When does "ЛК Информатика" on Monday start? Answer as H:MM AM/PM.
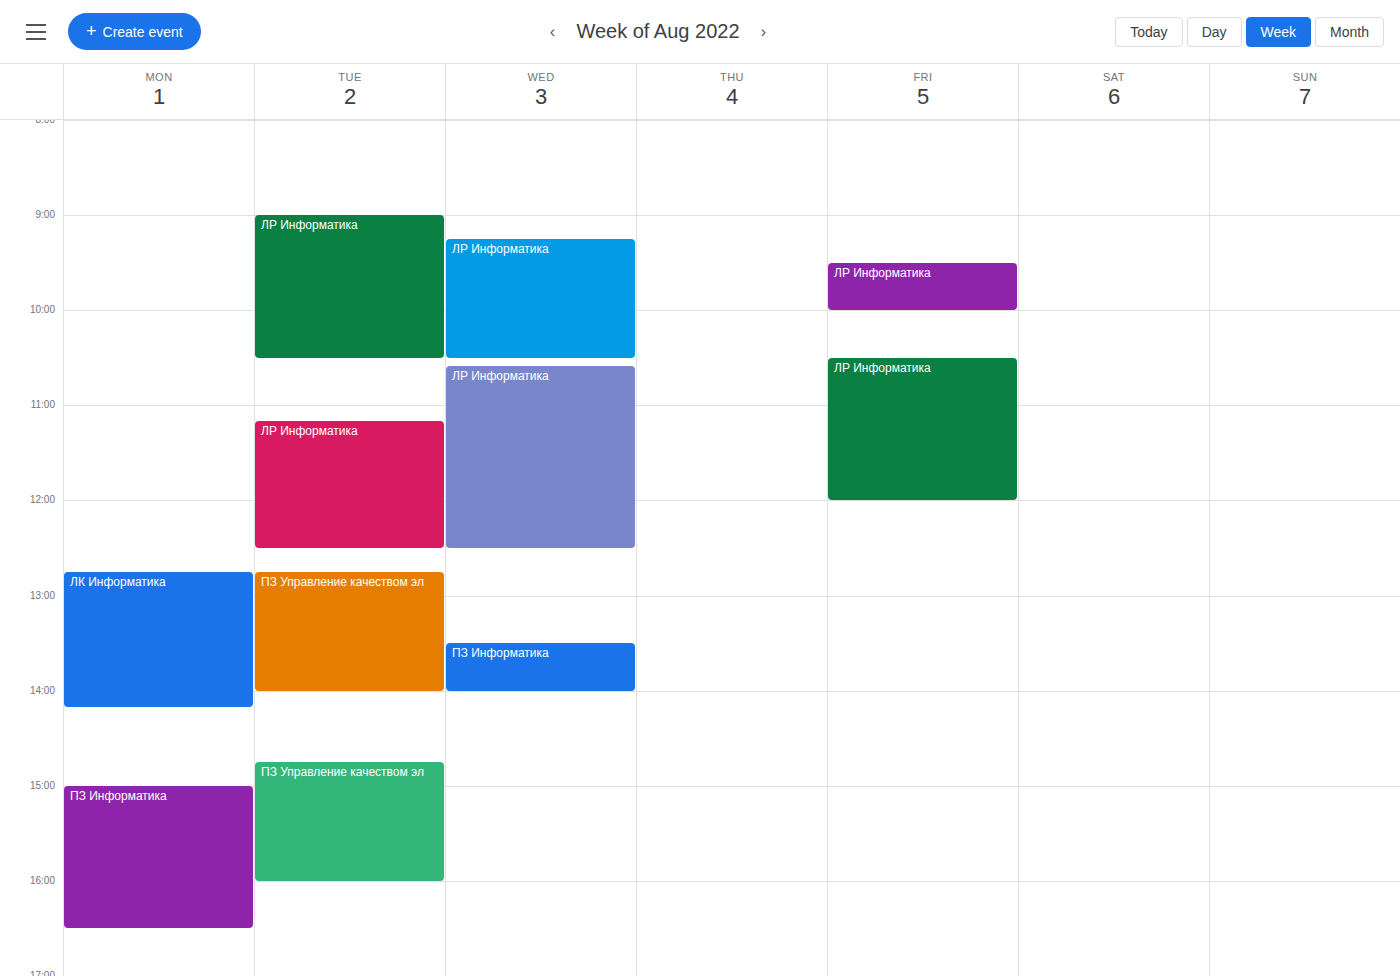
12:45 PM